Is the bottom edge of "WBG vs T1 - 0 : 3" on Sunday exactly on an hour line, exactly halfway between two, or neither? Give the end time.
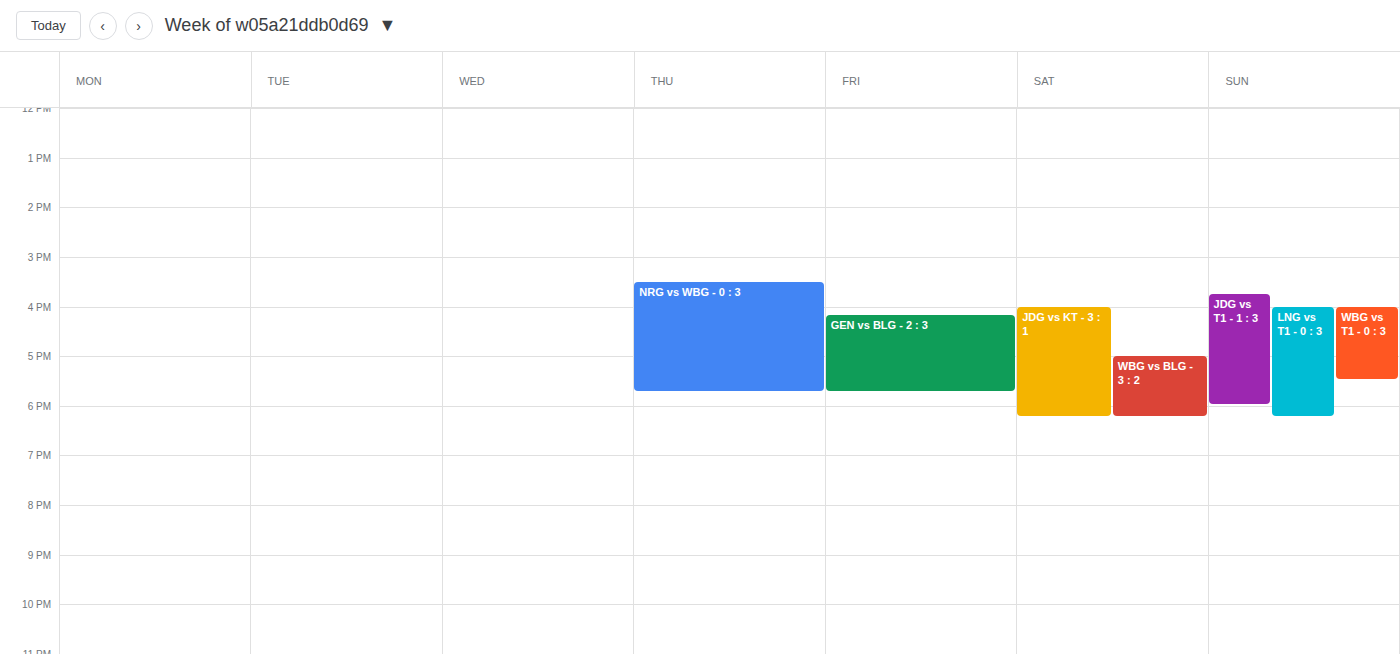
5:30 PM -- halfway between the 5 PM and 6 PM lines.